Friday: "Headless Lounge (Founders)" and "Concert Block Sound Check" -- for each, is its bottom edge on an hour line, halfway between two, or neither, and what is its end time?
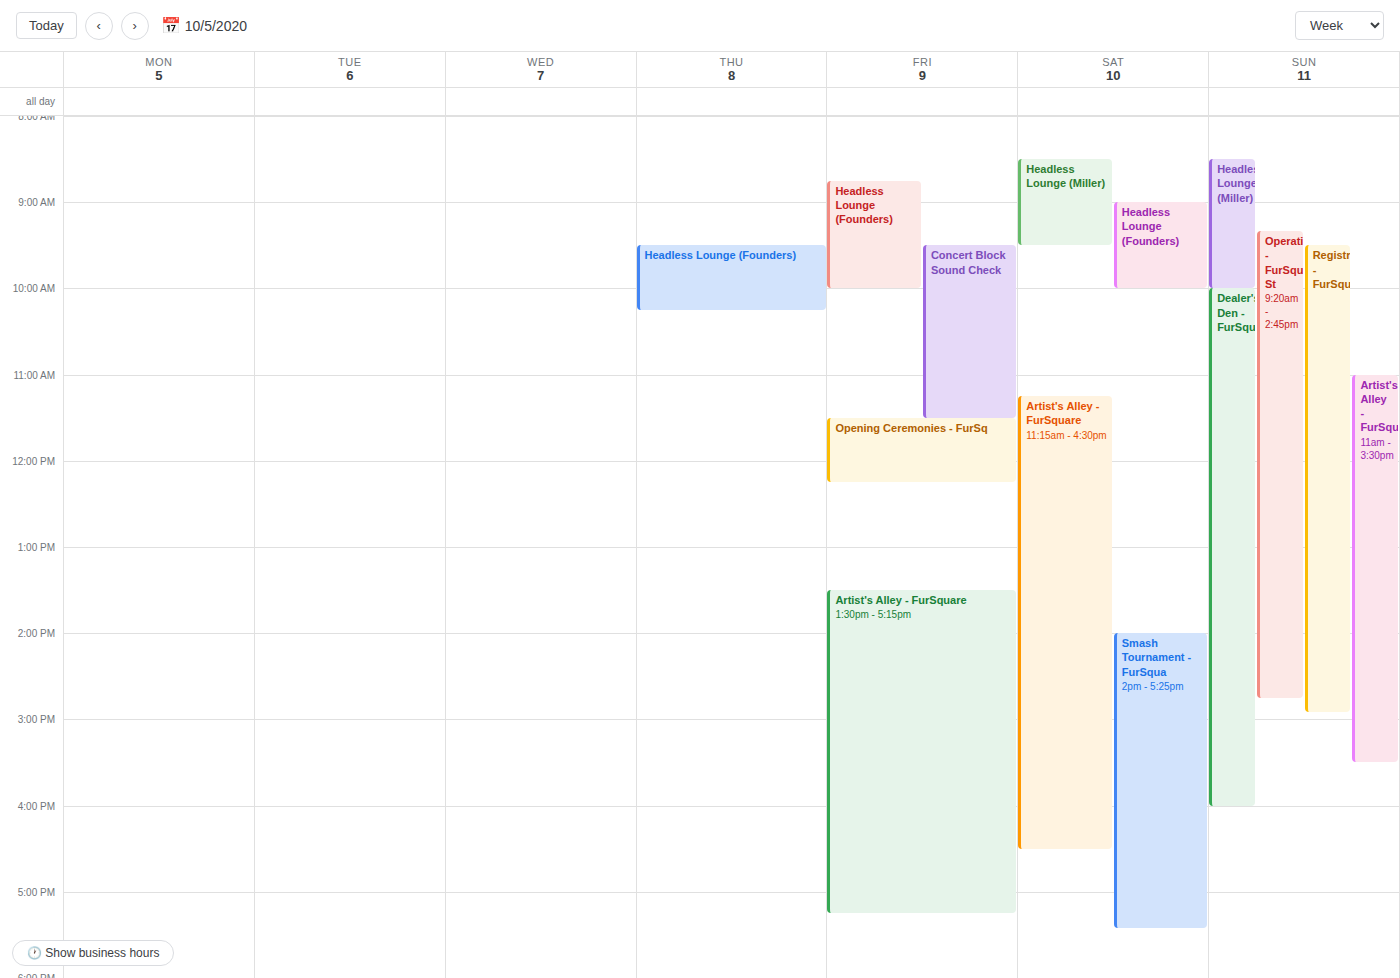
"Headless Lounge (Founders)": 10:00 AM, exactly on the 10 AM line. "Concert Block Sound Check": 11:30 AM, halfway between the 11 AM and 12 PM lines.